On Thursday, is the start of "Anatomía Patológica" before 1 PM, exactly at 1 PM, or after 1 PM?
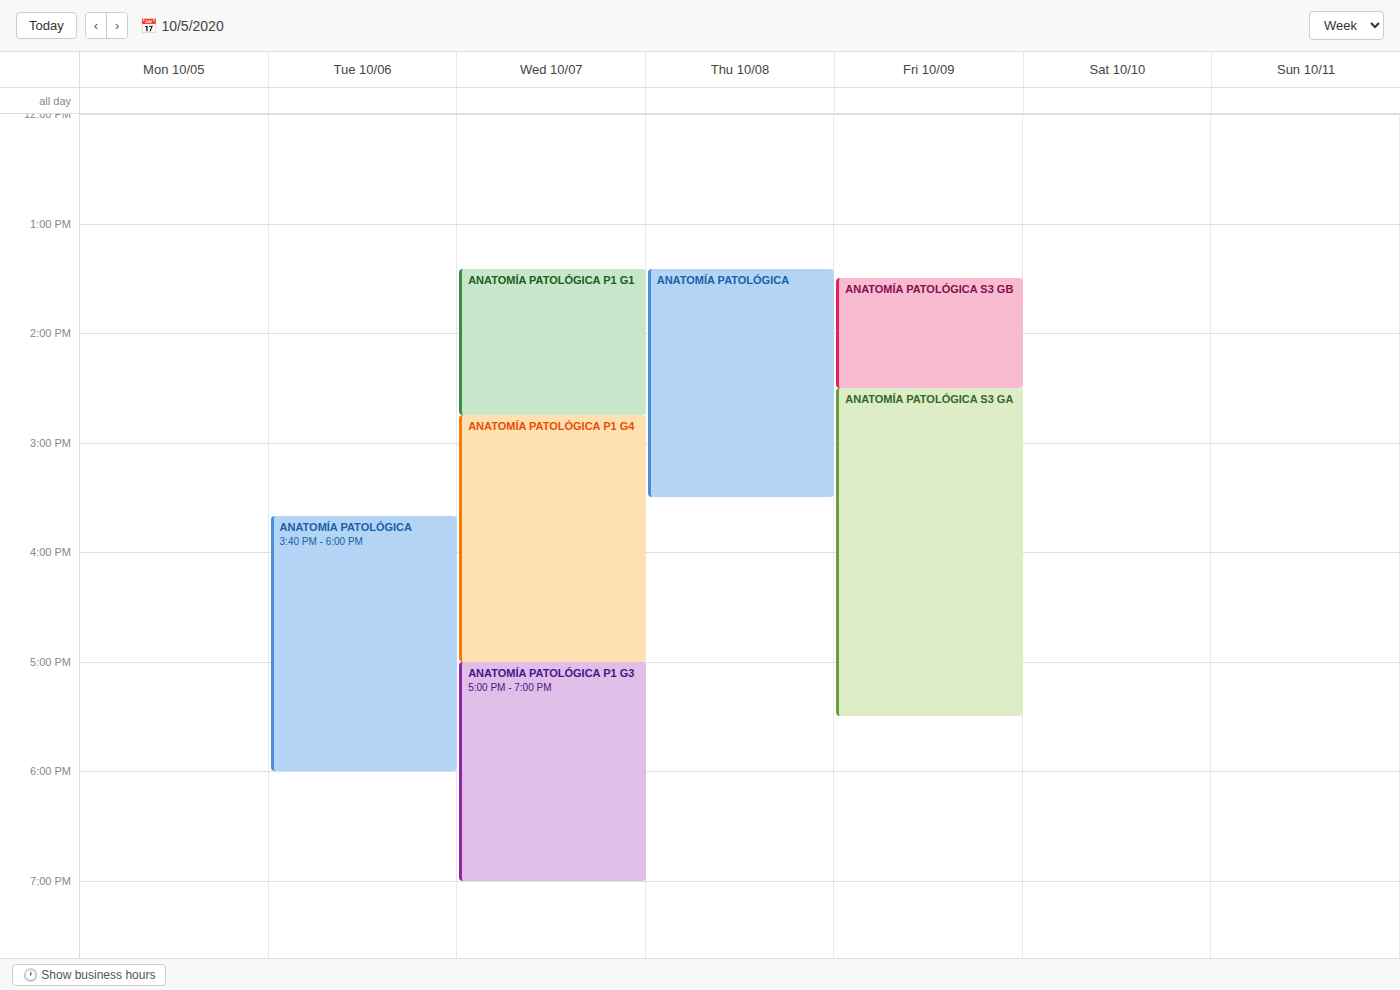
1:25 PM -- after 1 PM, 25 minutes below the 1 PM line.